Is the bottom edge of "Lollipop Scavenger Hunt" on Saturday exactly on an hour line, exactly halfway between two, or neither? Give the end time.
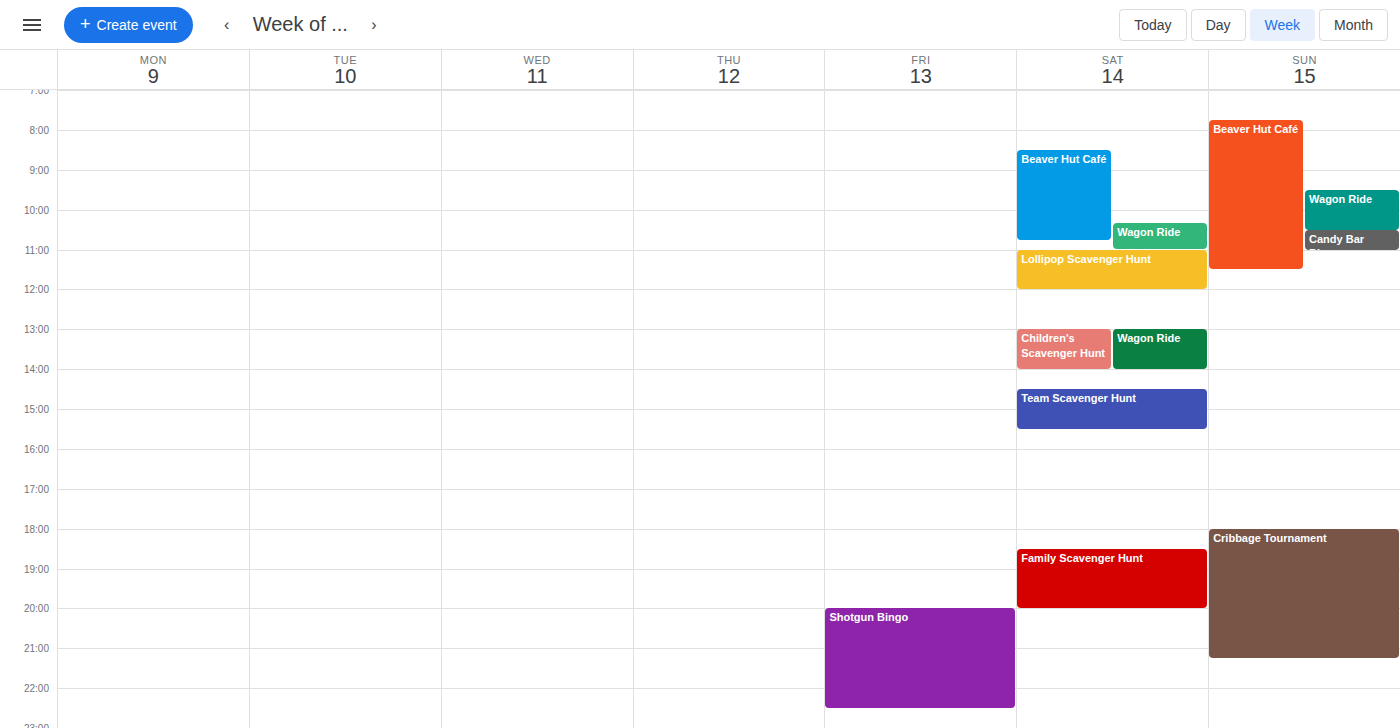
12:00 PM -- exactly on the 12 PM line.